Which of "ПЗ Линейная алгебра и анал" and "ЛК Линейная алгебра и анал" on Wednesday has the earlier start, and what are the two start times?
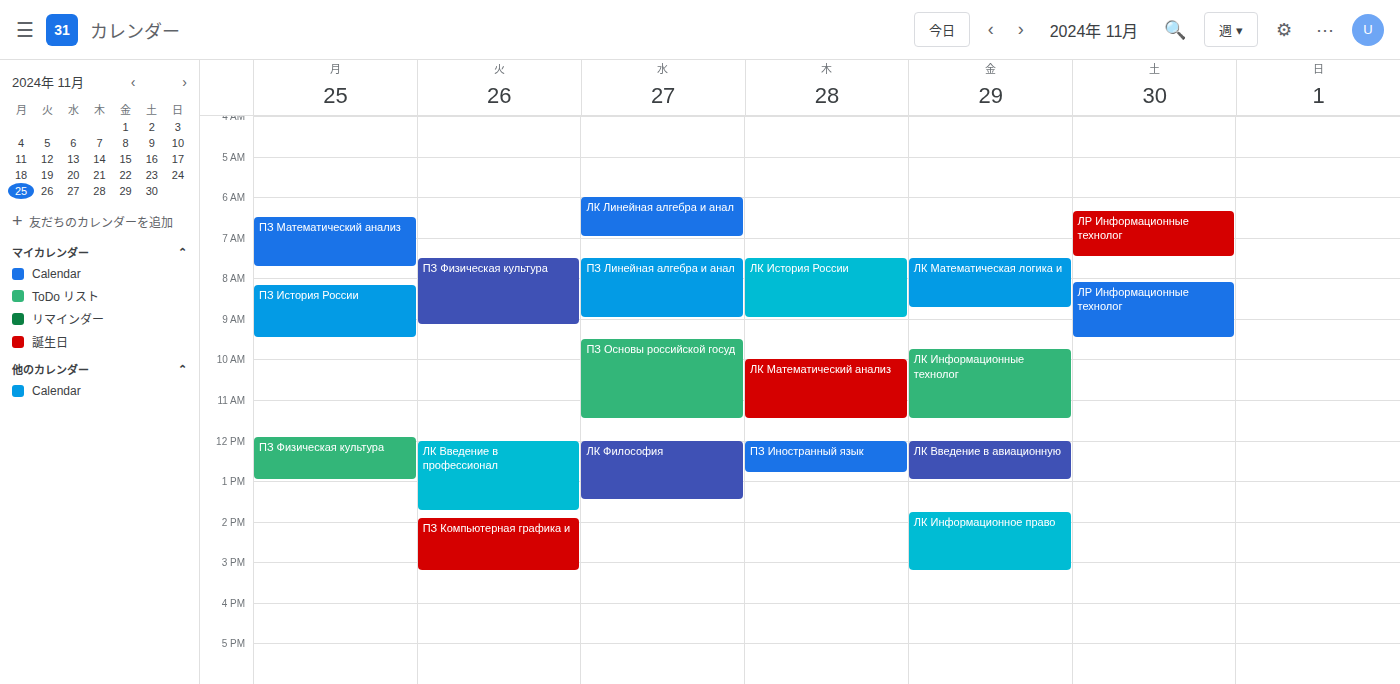
"ЛК Линейная алгебра и анал" 06:00; "ПЗ Линейная алгебра и анал" 07:30.